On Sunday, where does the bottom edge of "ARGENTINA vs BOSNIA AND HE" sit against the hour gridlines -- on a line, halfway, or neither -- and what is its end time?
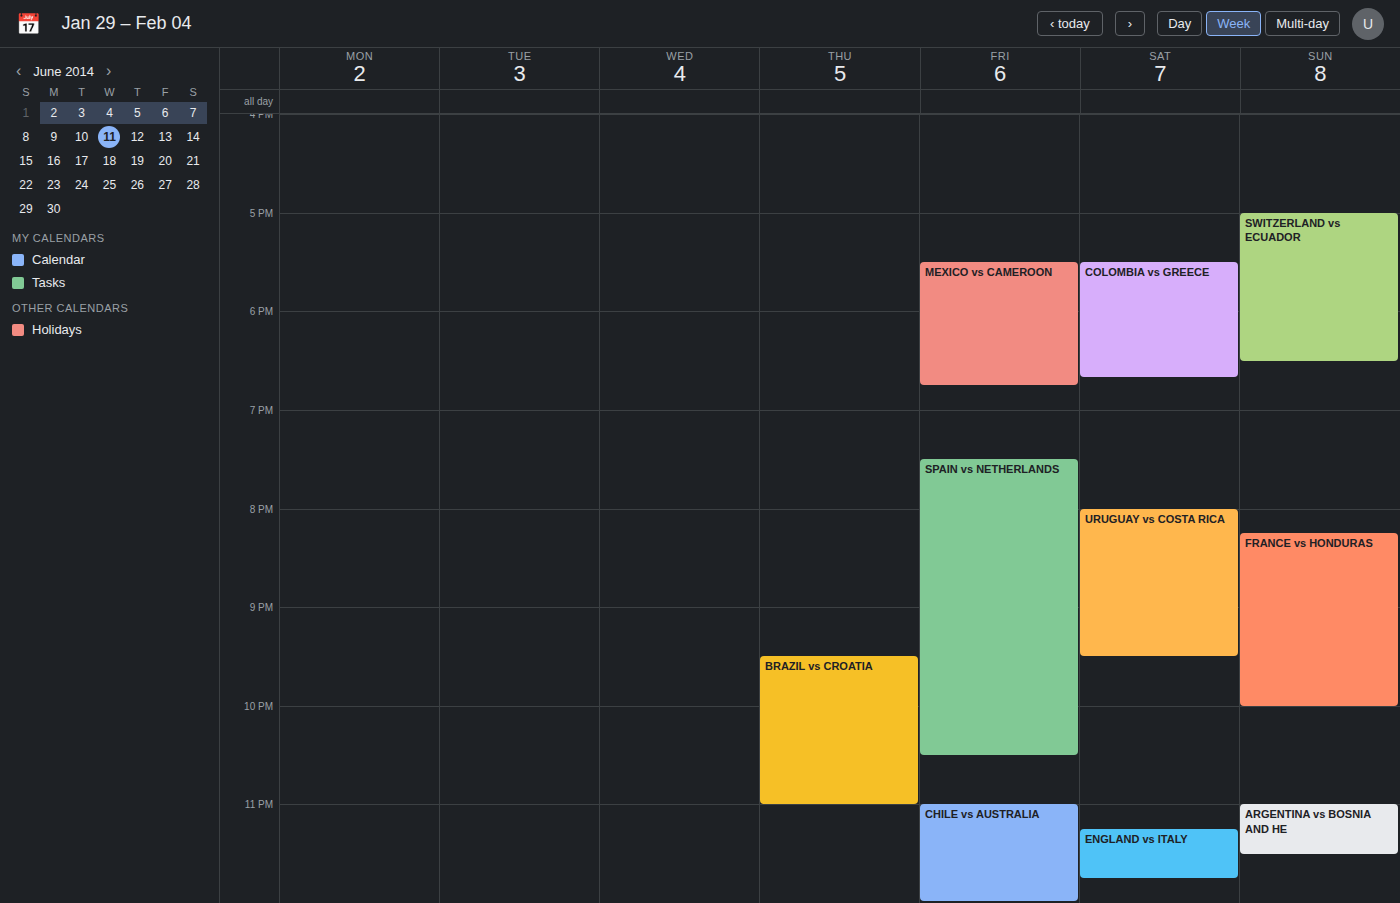
11:30 PM -- halfway between the 11 PM and 12 AM lines.